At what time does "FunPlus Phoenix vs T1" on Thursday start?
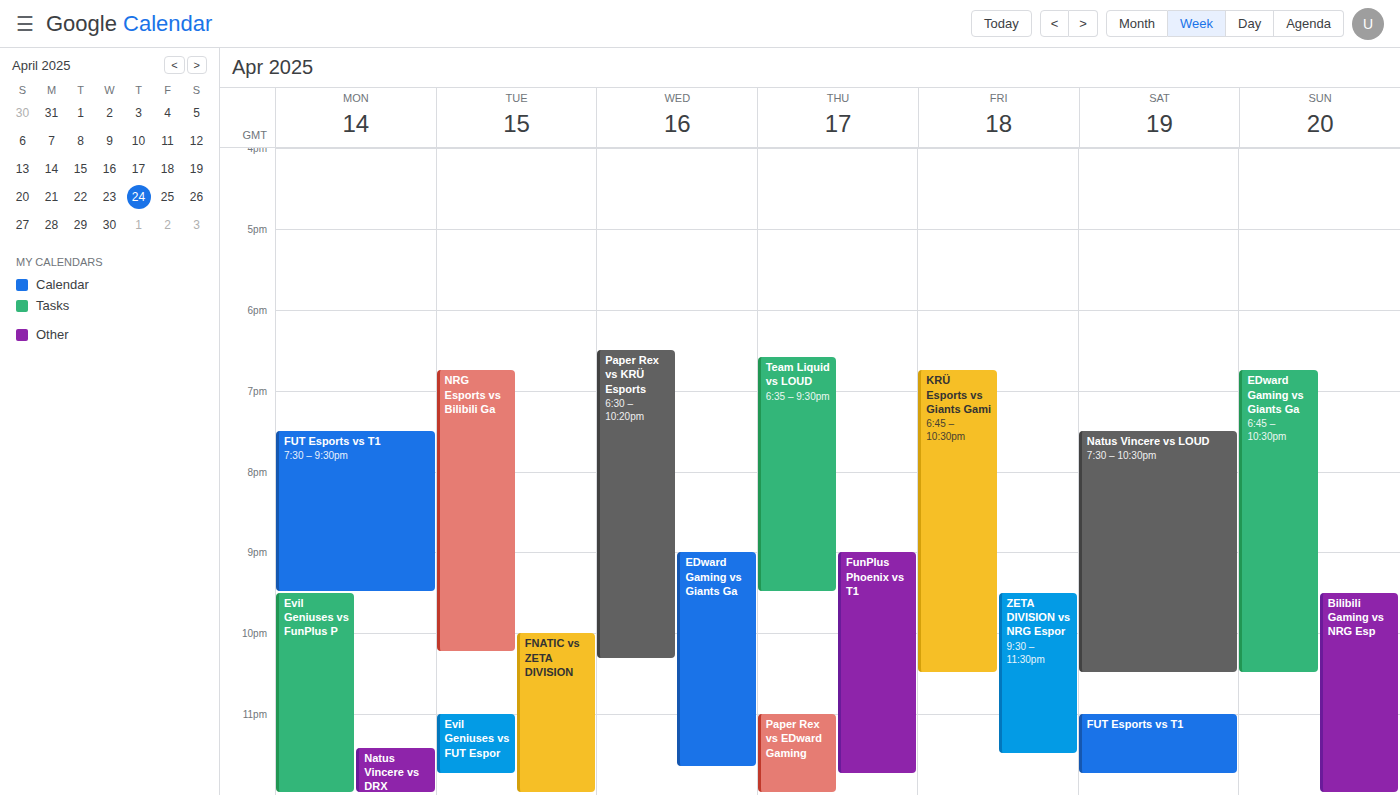
9:00 PM